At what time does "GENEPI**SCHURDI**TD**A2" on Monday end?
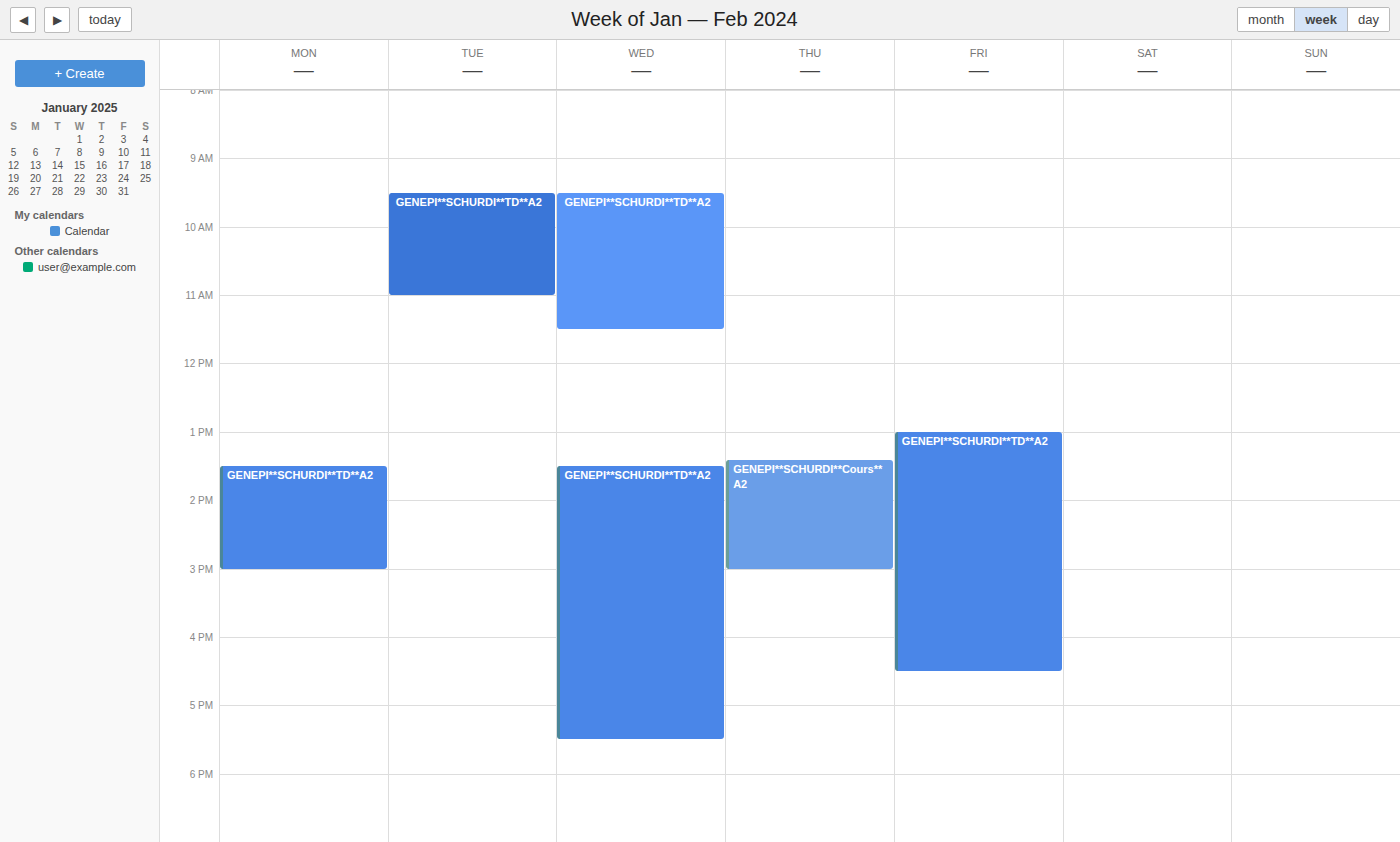
3:00 PM